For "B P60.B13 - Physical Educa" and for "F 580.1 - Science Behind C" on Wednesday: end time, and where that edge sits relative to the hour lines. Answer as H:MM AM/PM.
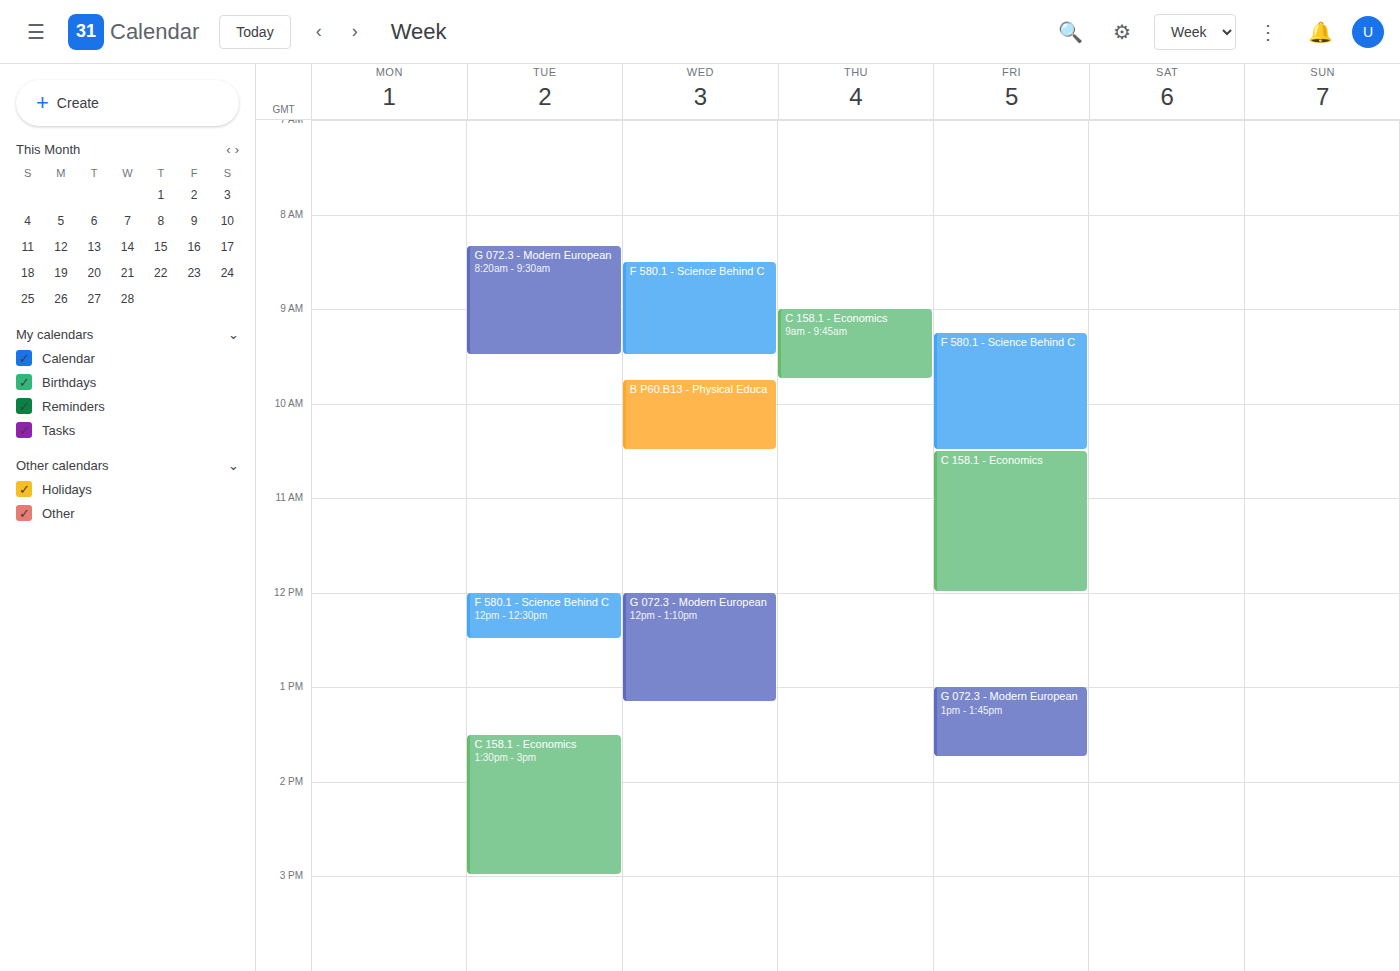
"B P60.B13 - Physical Educa": 10:30 AM, halfway between the 10 AM and 11 AM lines. "F 580.1 - Science Behind C": 9:30 AM, halfway between the 9 AM and 10 AM lines.